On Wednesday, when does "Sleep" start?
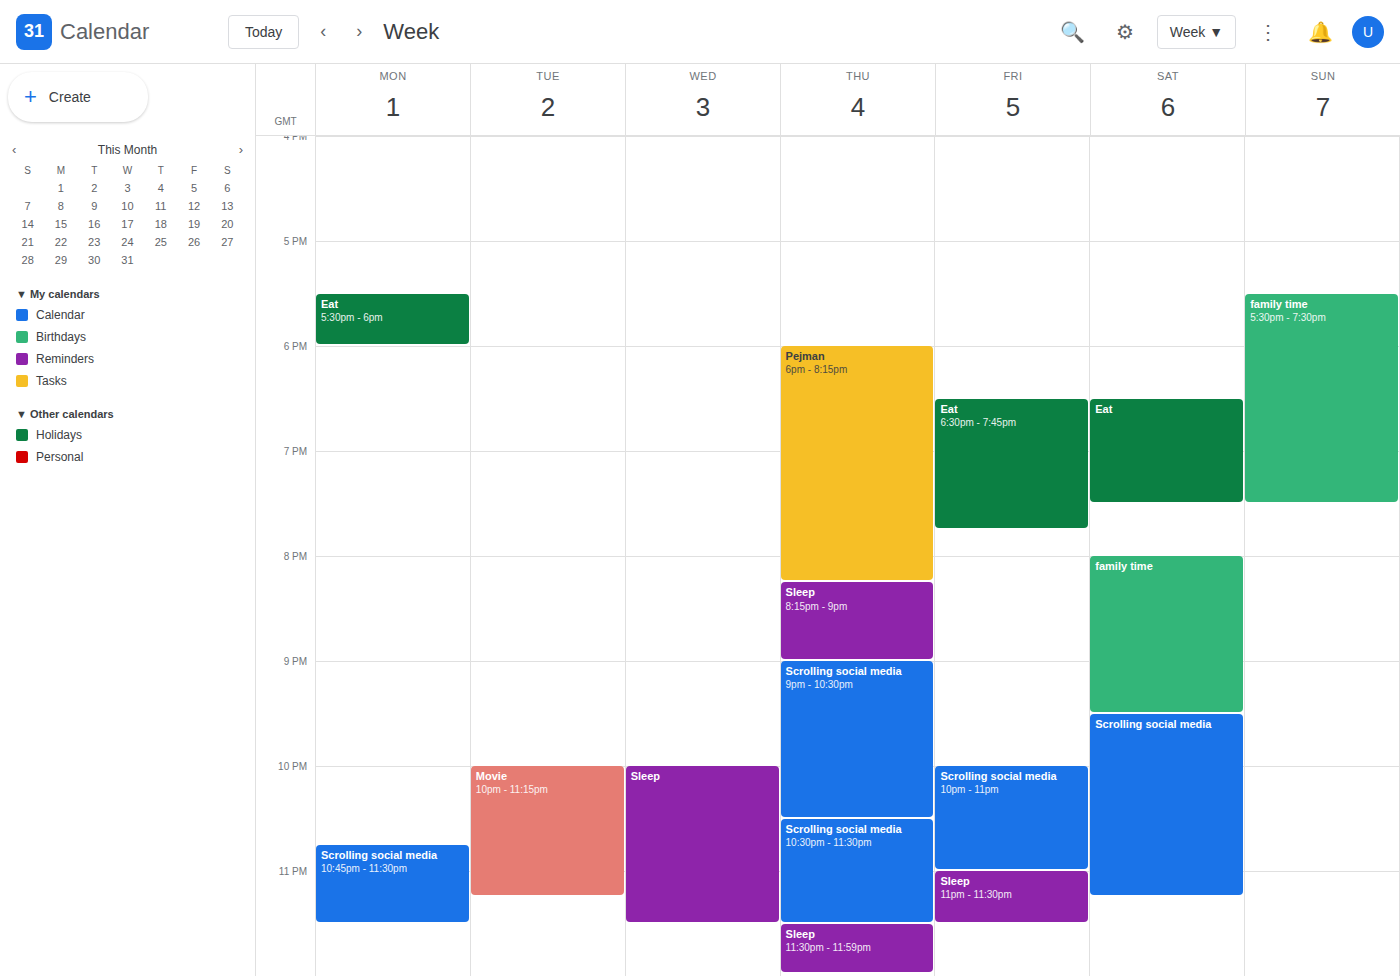
10:00 PM